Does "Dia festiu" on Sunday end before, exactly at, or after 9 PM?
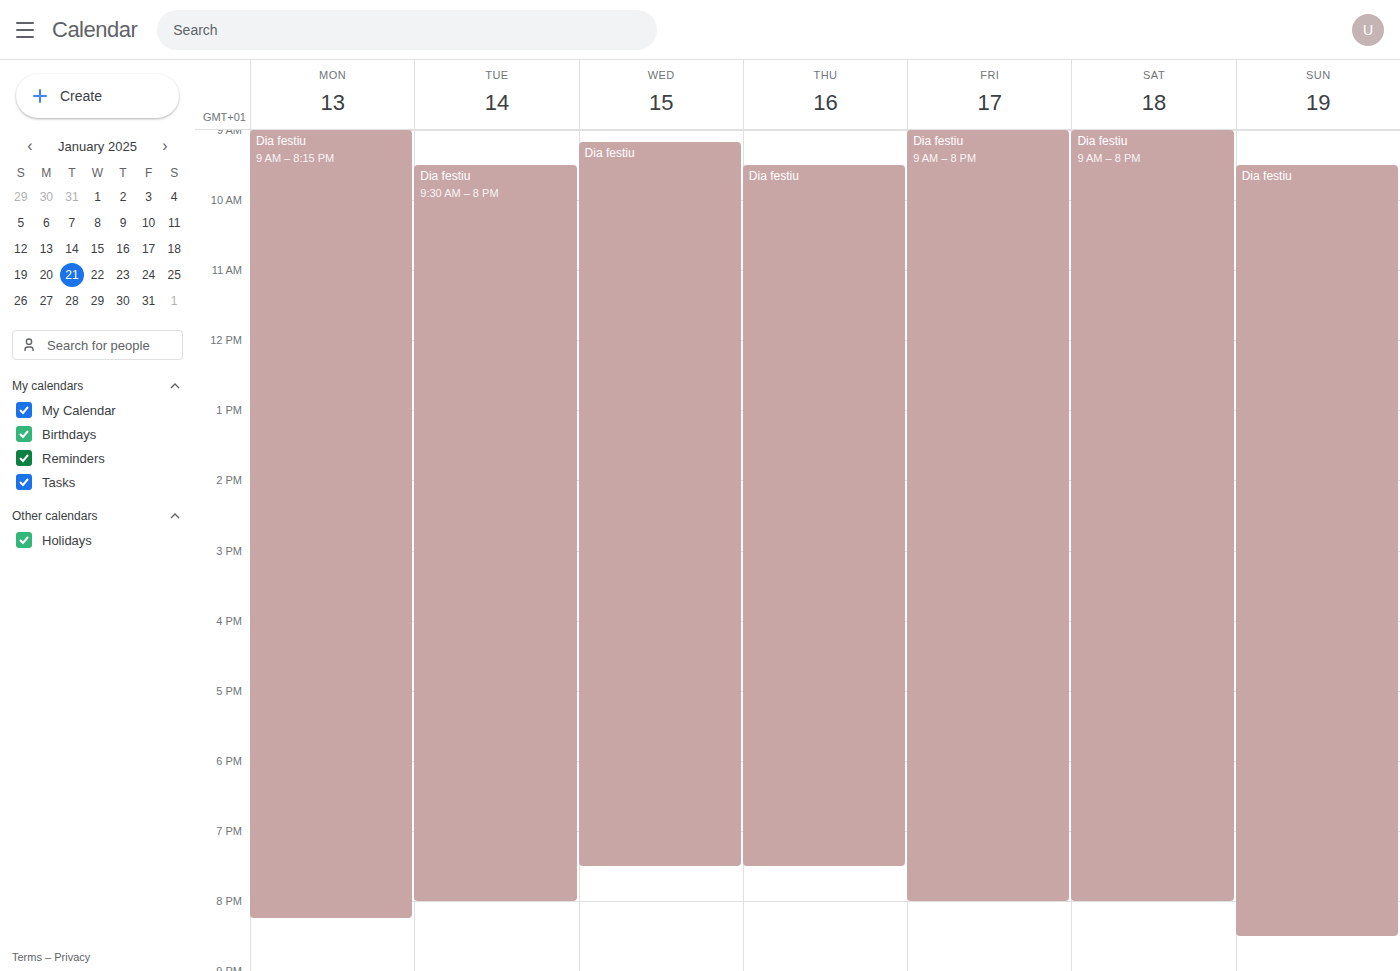
8:30 PM -- before 9 PM, 30 minutes above the 9 PM line.